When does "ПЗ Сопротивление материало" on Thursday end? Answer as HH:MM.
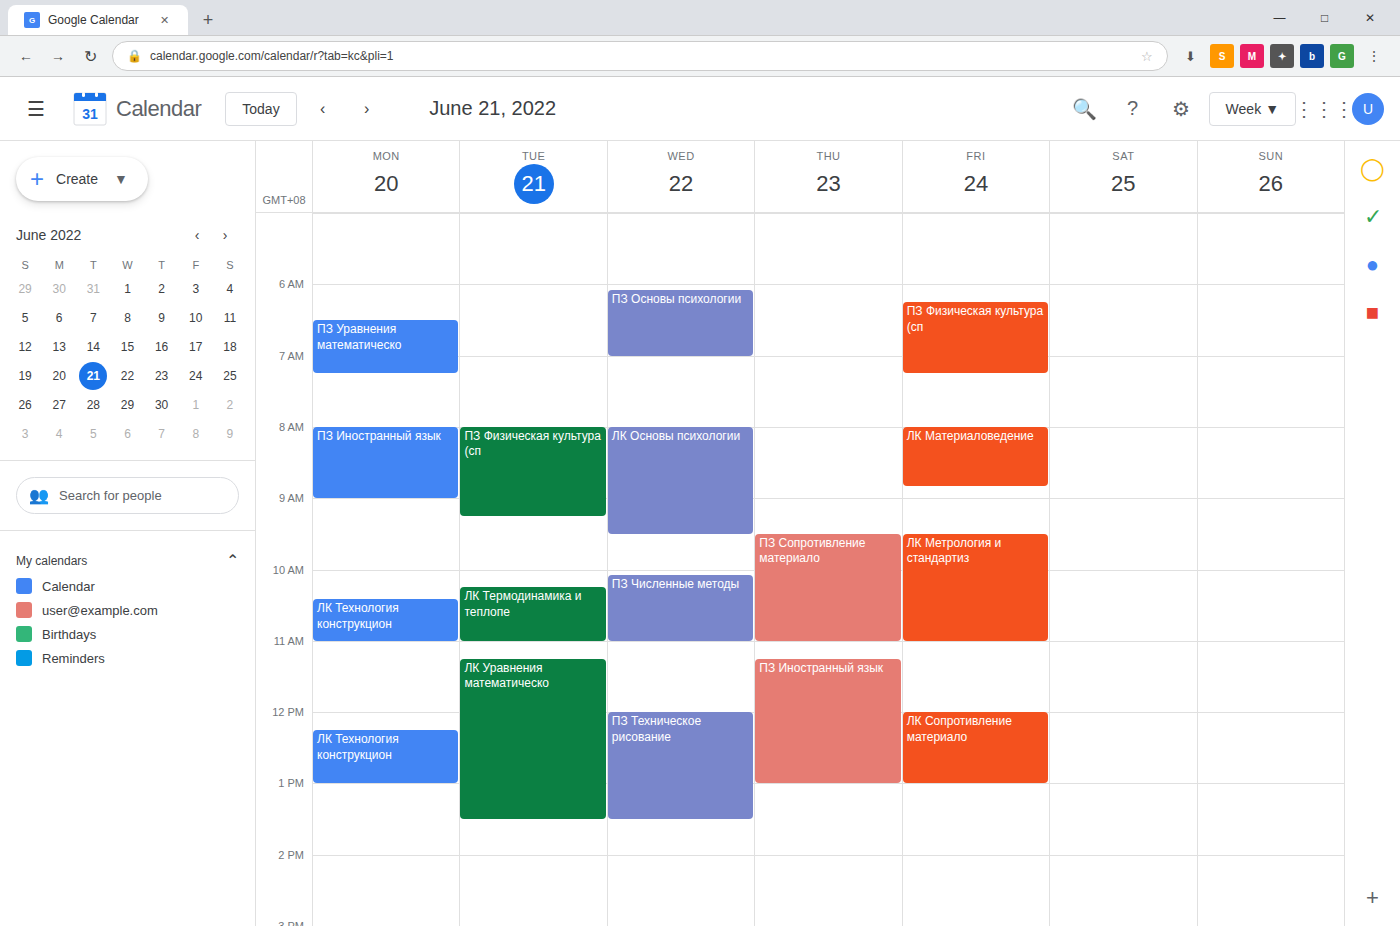
11:00